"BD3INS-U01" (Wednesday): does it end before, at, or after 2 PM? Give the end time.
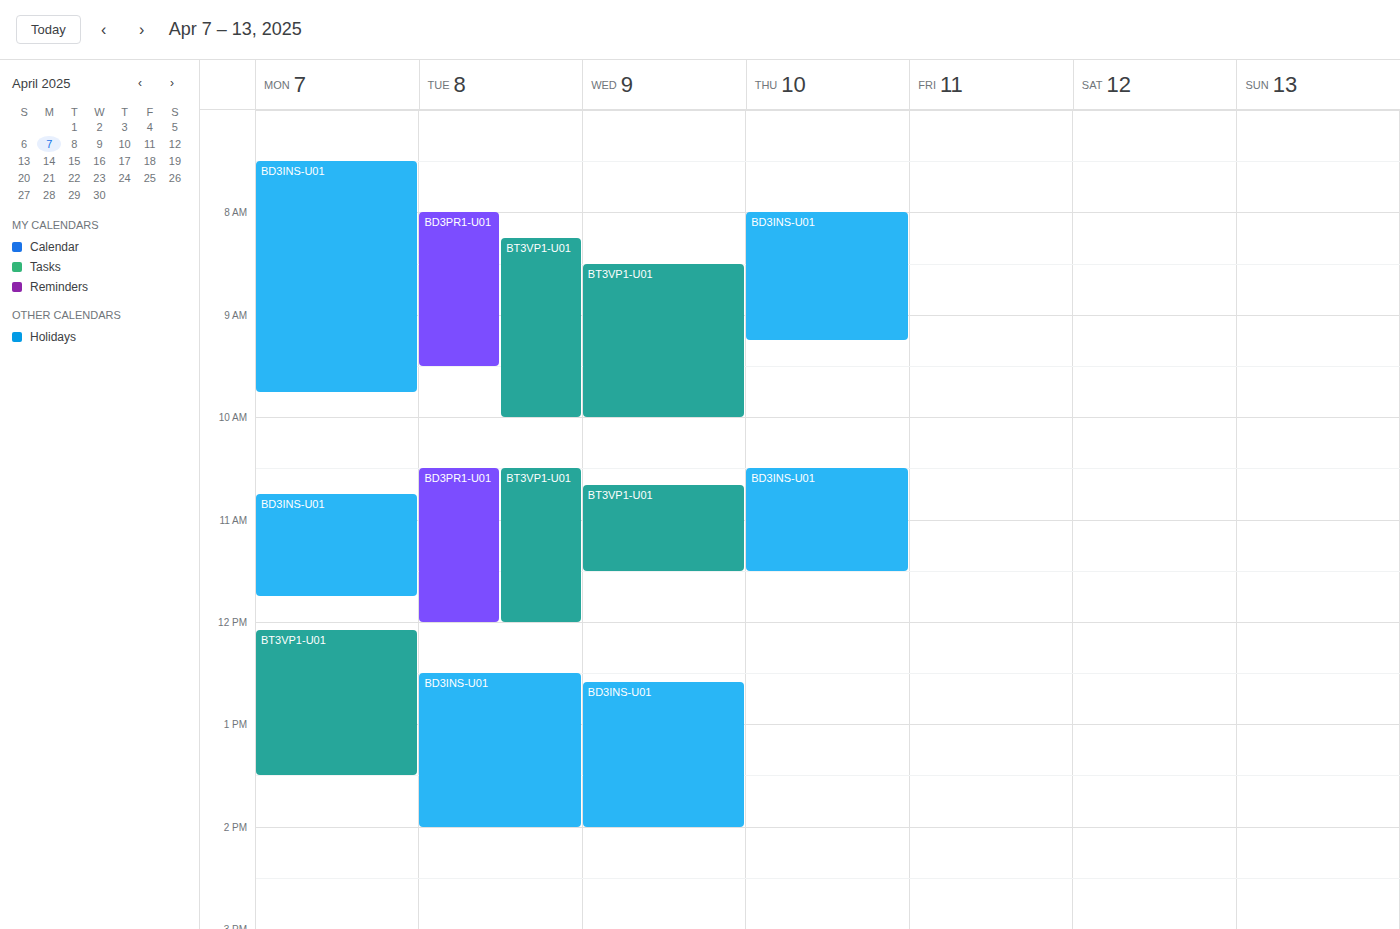
2:00 PM -- exactly at 2 PM, on the 2 PM line.